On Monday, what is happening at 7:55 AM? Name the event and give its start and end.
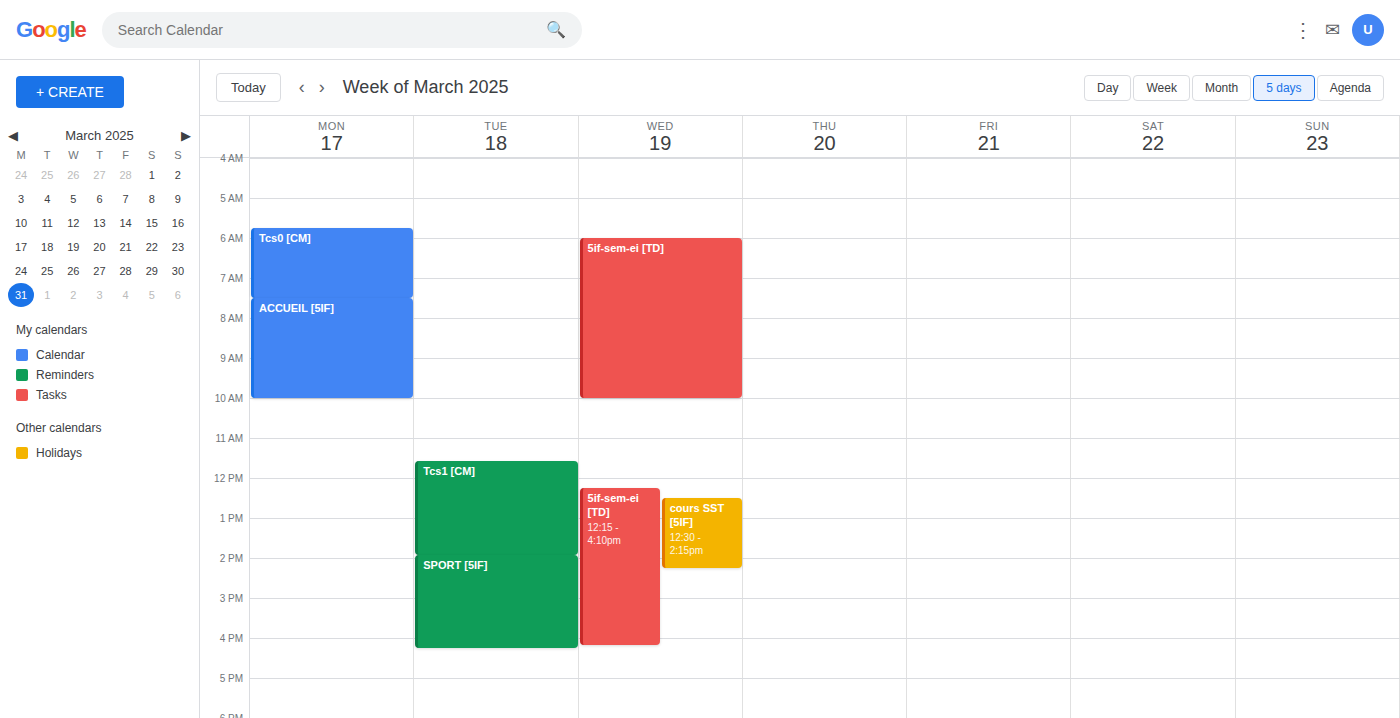
"ACCUEIL [5IF]", 7:30 AM to 10:00 AM